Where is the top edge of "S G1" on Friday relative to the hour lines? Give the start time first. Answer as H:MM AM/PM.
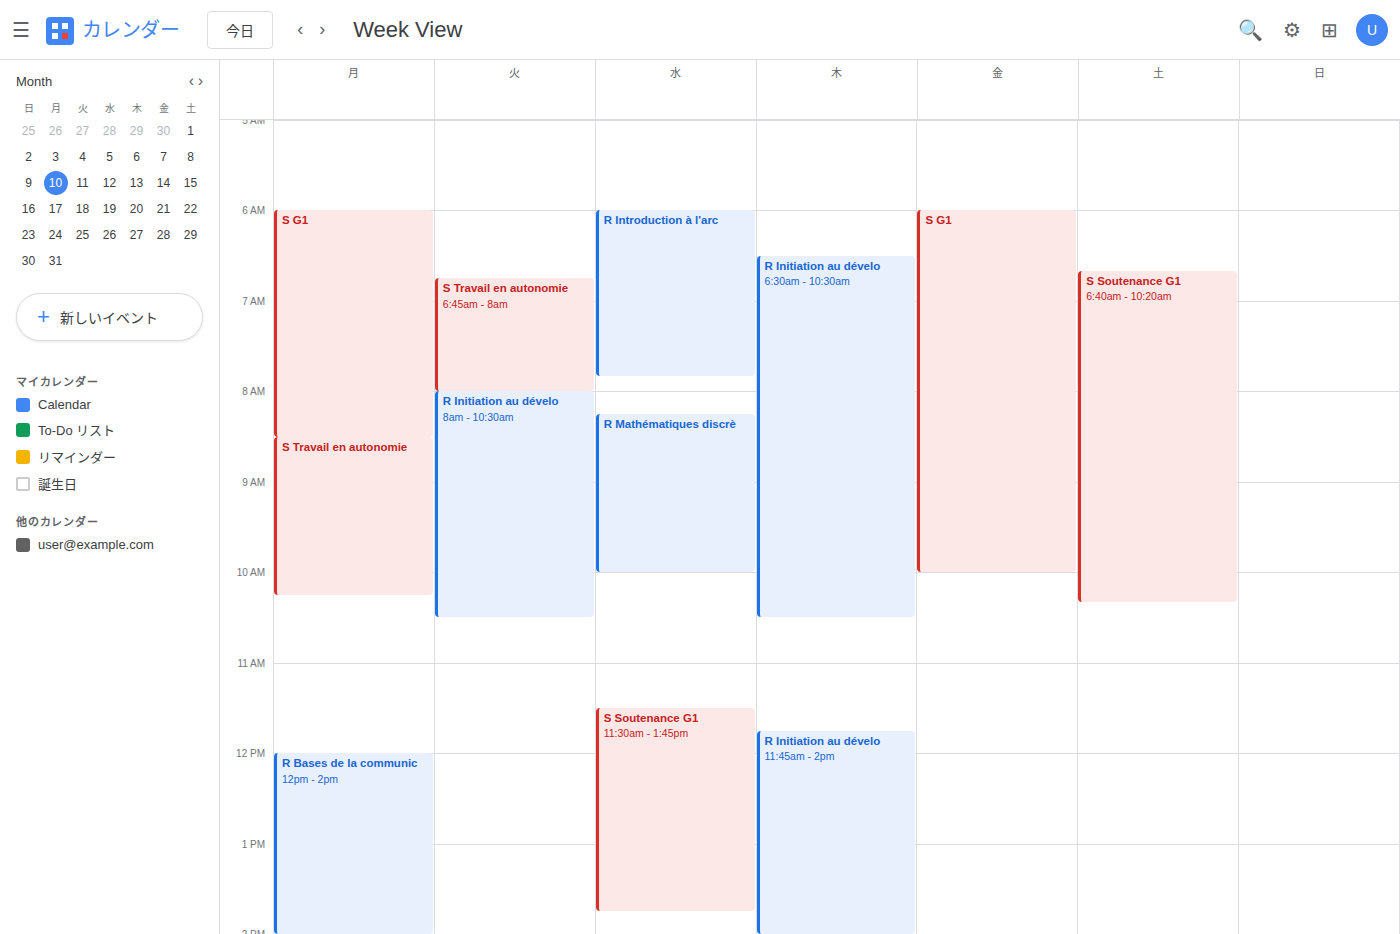
6:00 AM -- exactly on the 6 AM line.